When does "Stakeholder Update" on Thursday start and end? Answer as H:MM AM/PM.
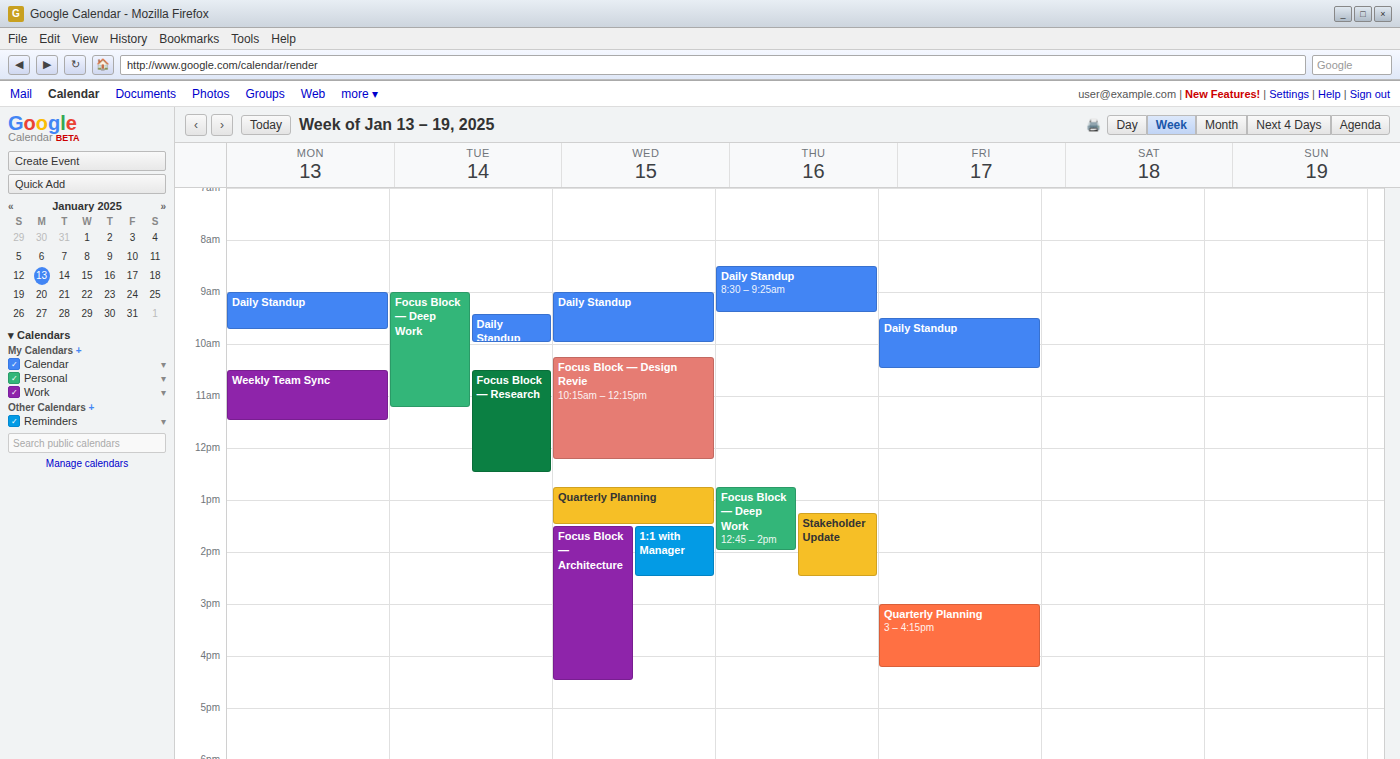
1:15 PM to 2:30 PM